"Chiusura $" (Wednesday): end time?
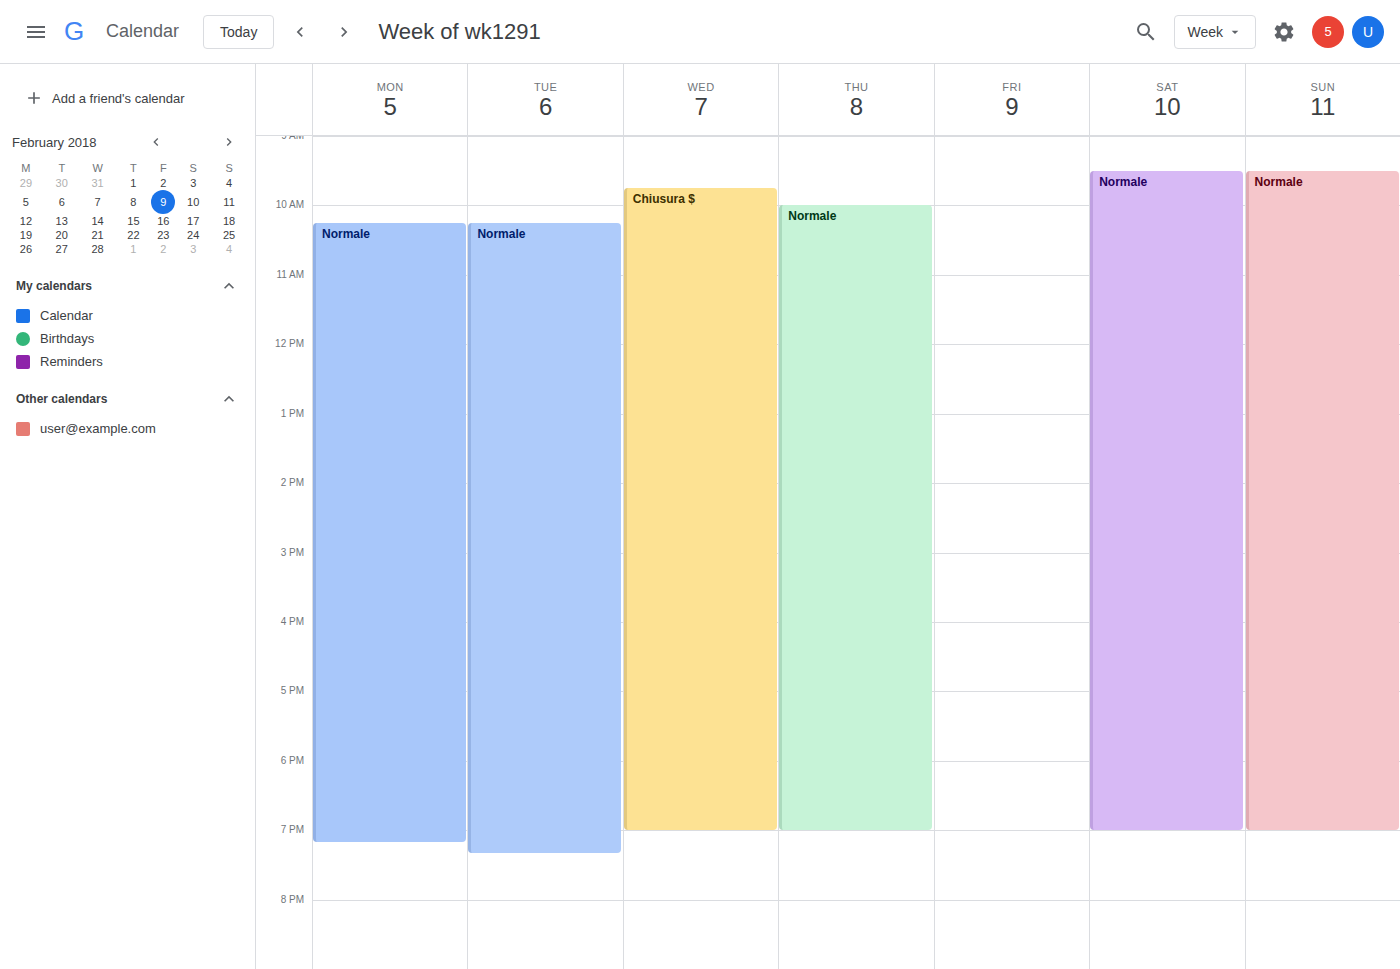
7:00 PM